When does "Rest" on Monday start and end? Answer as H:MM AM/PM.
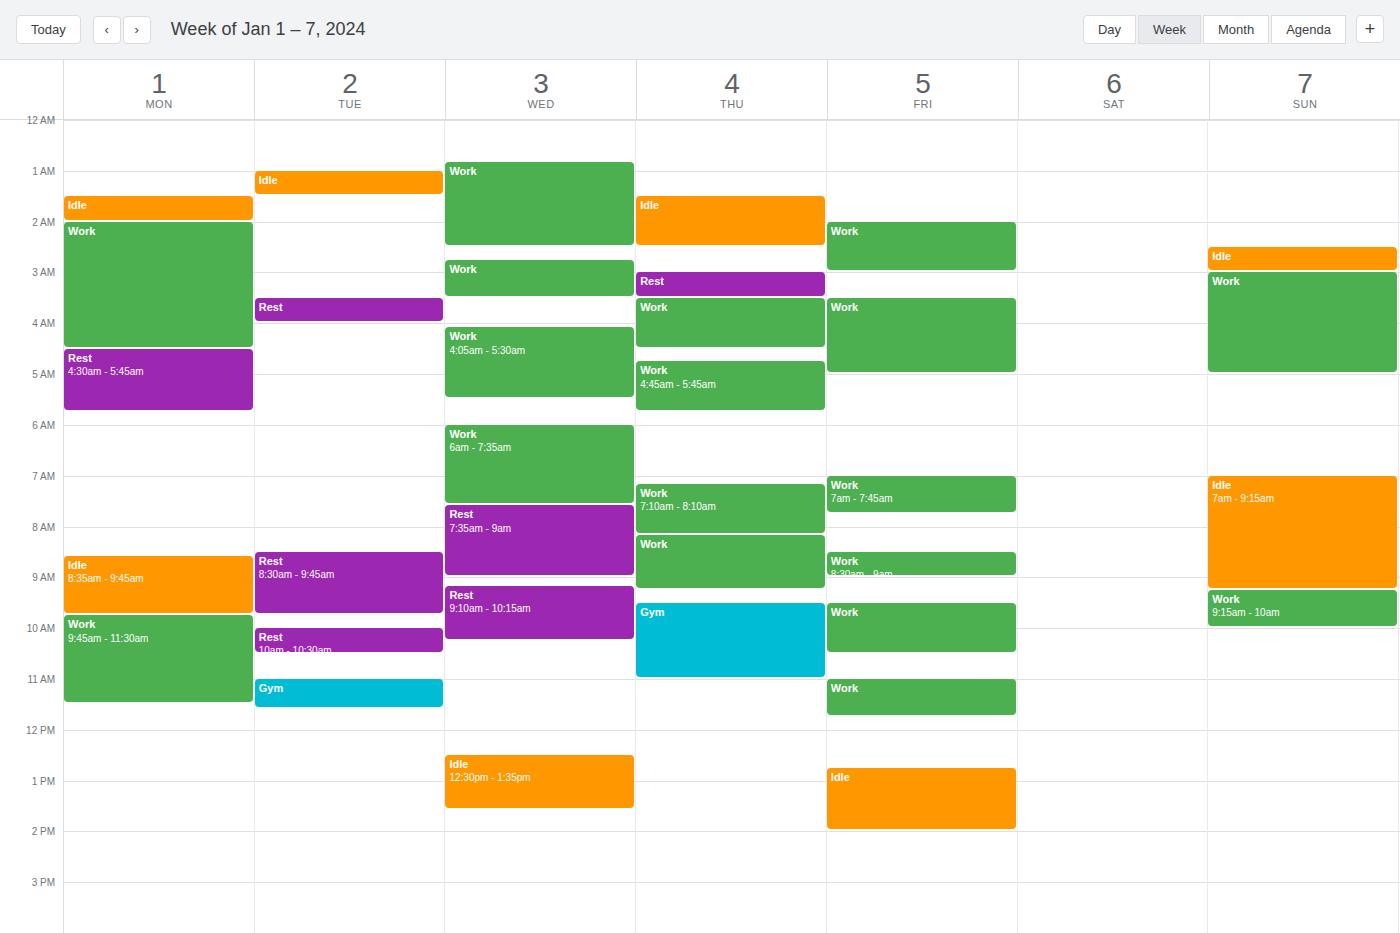
4:30 AM to 5:45 AM